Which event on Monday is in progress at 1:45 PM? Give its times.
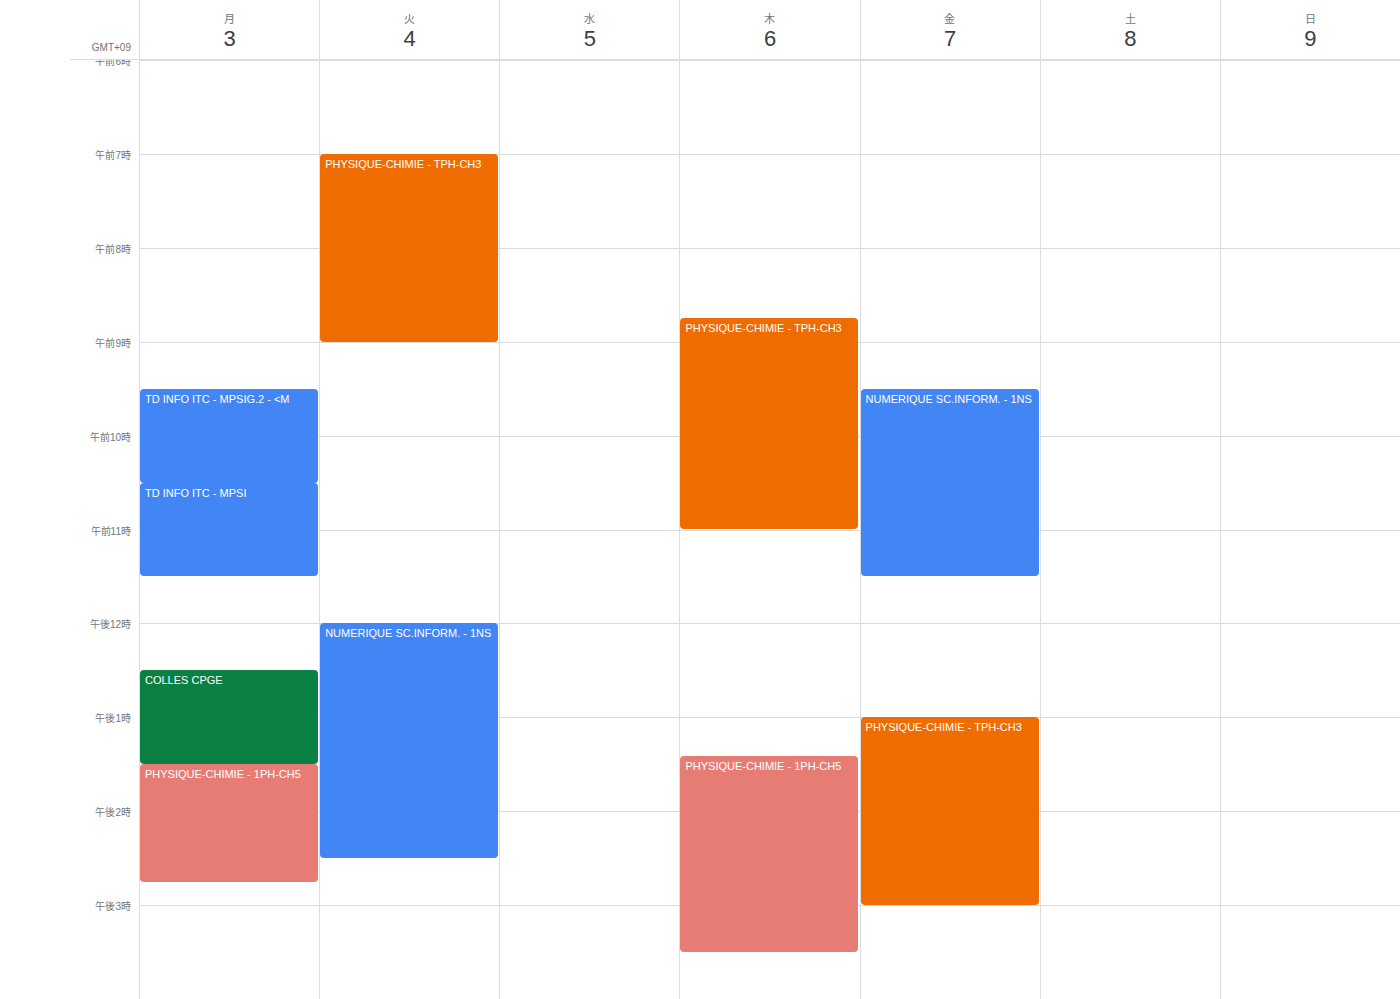
"PHYSIQUE-CHIMIE - 1PH-CH5", 1:30 PM to 2:45 PM